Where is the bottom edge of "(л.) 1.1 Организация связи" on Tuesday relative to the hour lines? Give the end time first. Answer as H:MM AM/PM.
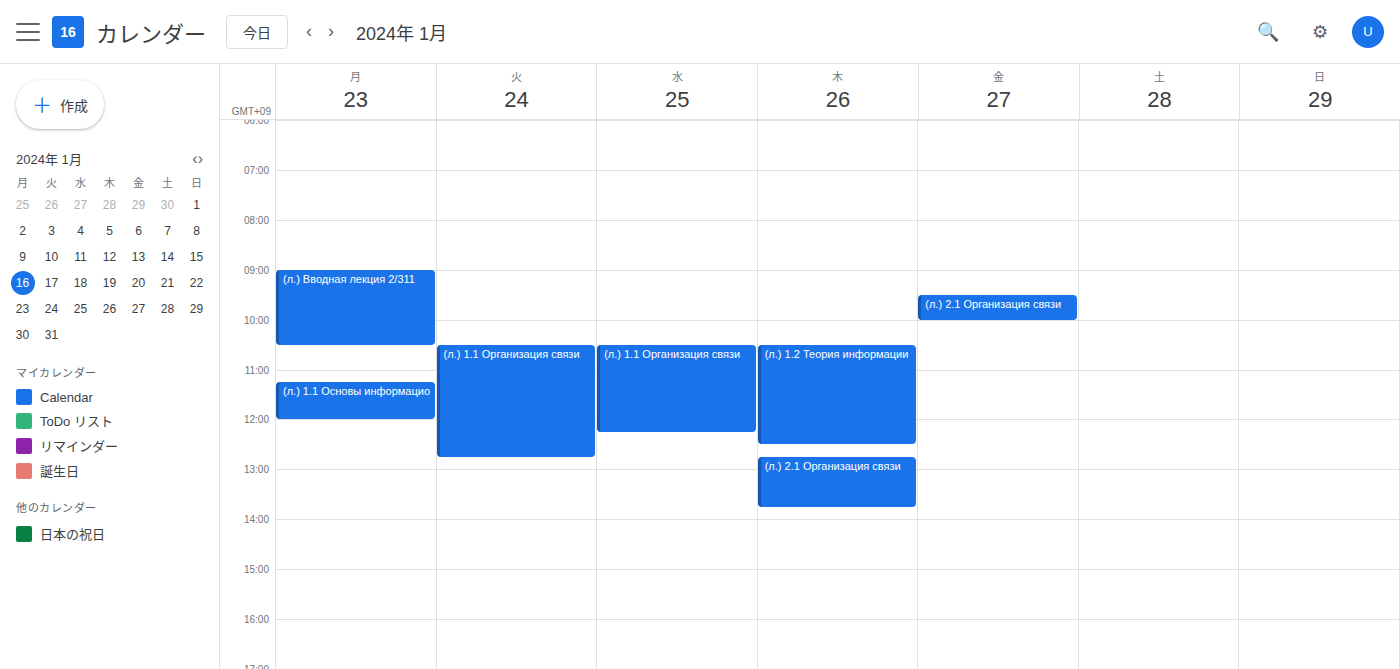
12:45 PM -- neither: three quarters of the way from the 12 PM line to the 1 PM line.